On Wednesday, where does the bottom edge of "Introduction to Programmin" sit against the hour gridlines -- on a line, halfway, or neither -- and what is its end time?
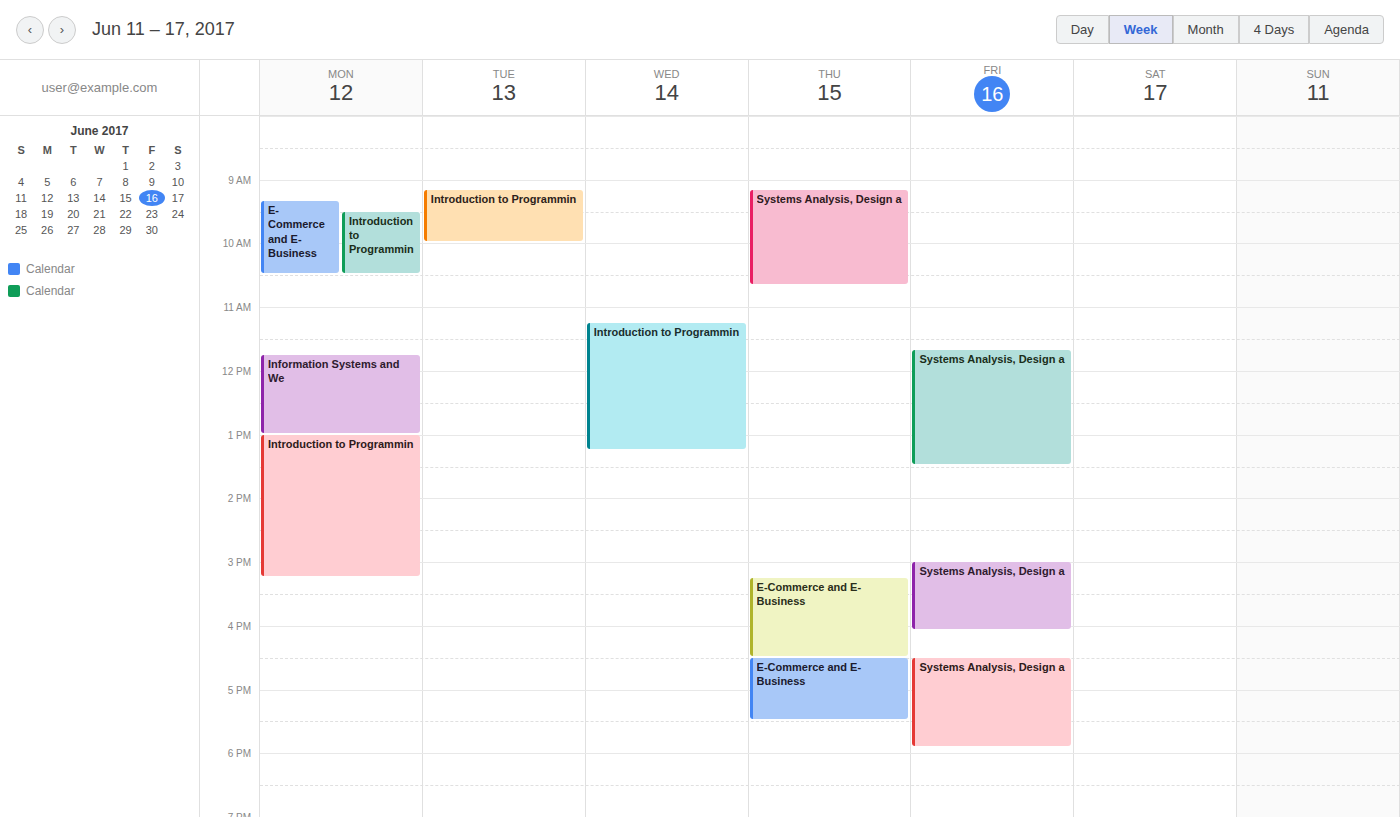
1:15 PM -- neither: a quarter of the way from the 1 PM line to the 2 PM line.